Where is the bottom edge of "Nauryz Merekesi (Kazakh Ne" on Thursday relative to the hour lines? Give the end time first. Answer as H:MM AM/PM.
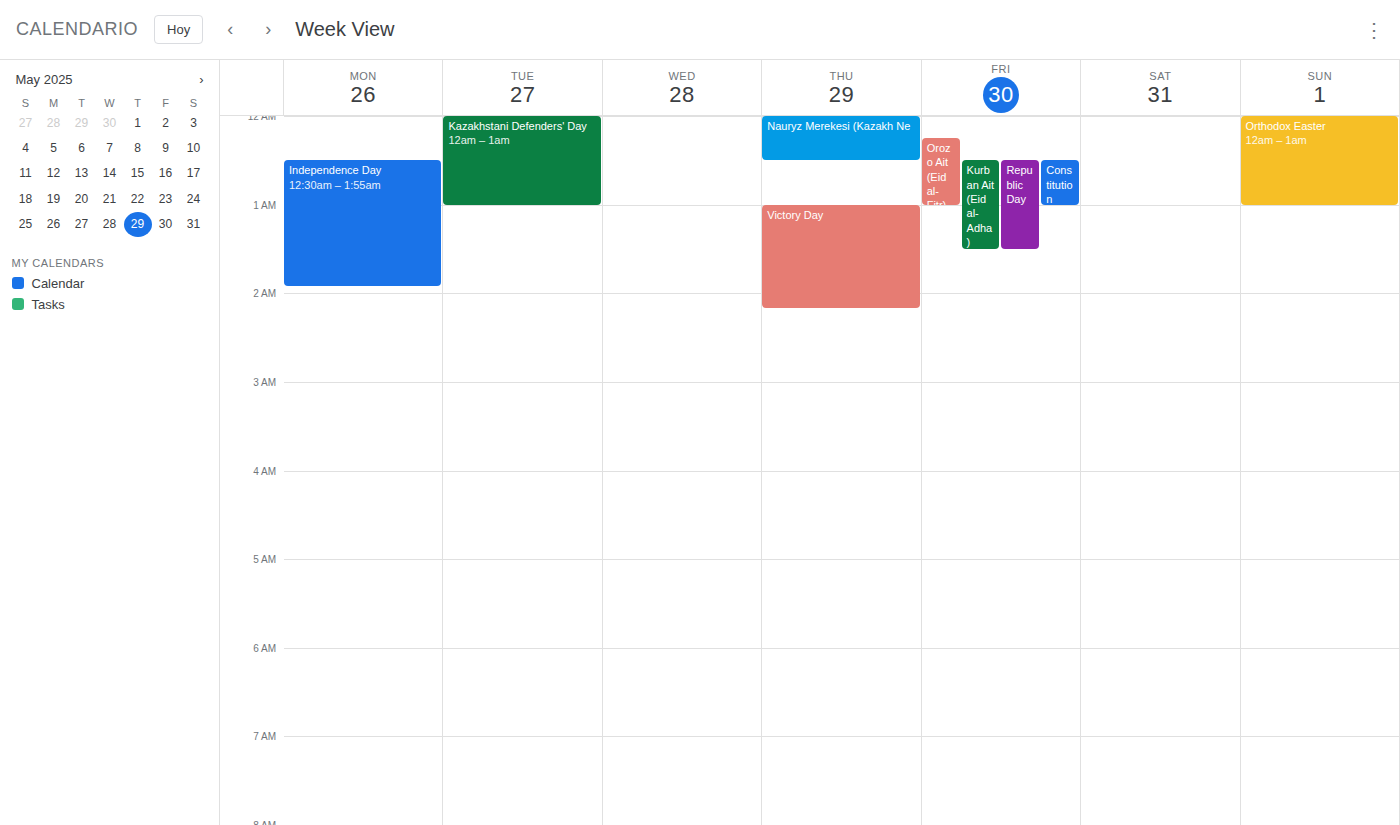
12:30 AM -- halfway between the 12 AM and 1 AM lines.